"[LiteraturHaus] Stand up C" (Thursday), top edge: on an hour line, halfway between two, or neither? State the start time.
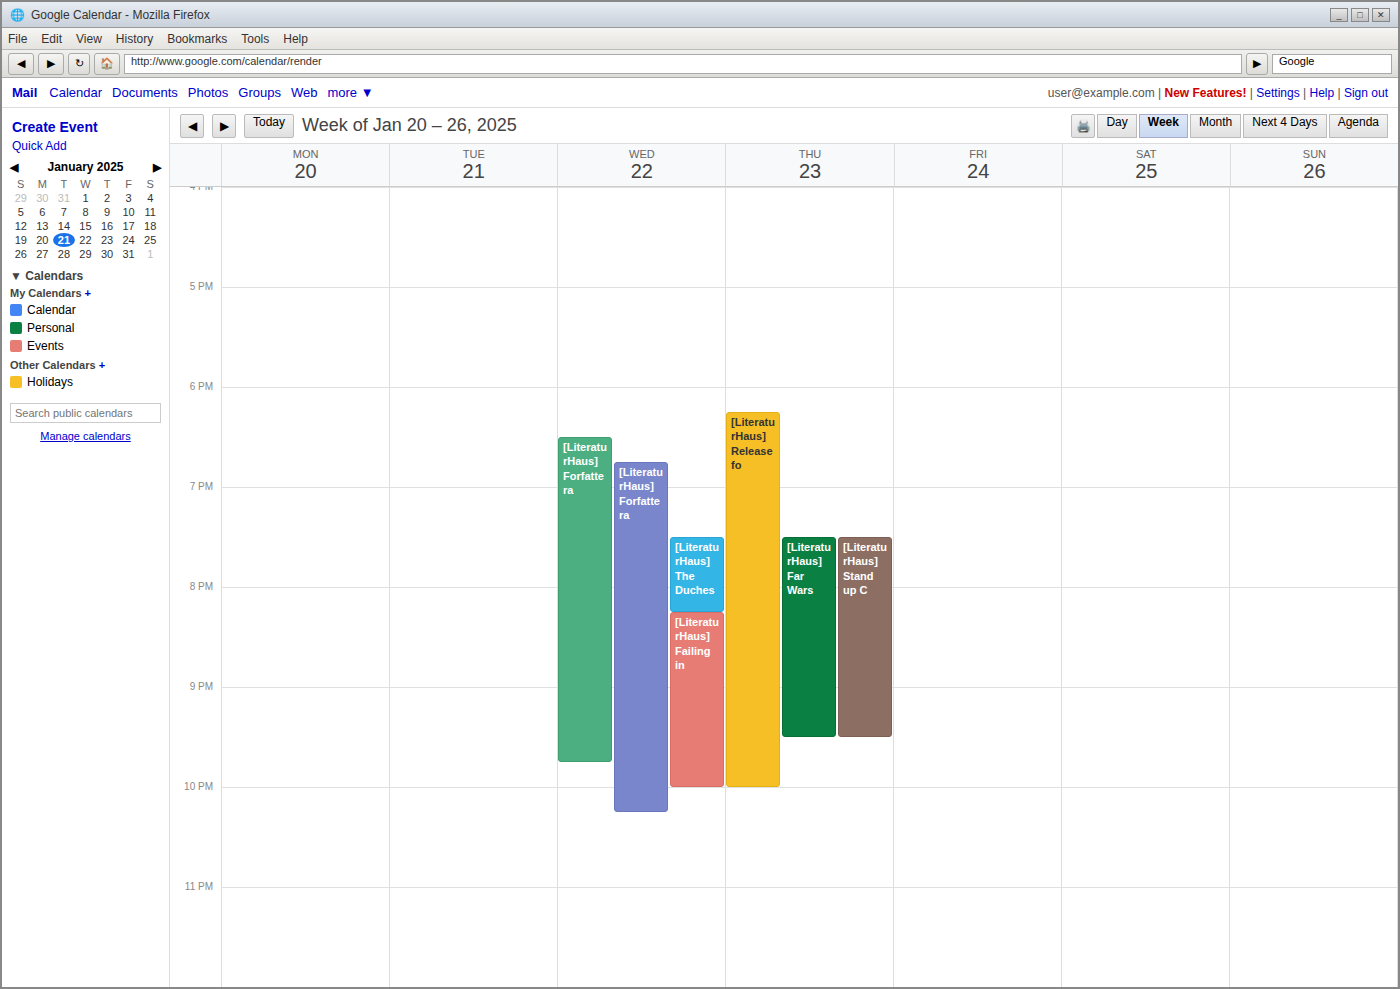
19:30 -- halfway between the 19:00 and 20:00 lines.